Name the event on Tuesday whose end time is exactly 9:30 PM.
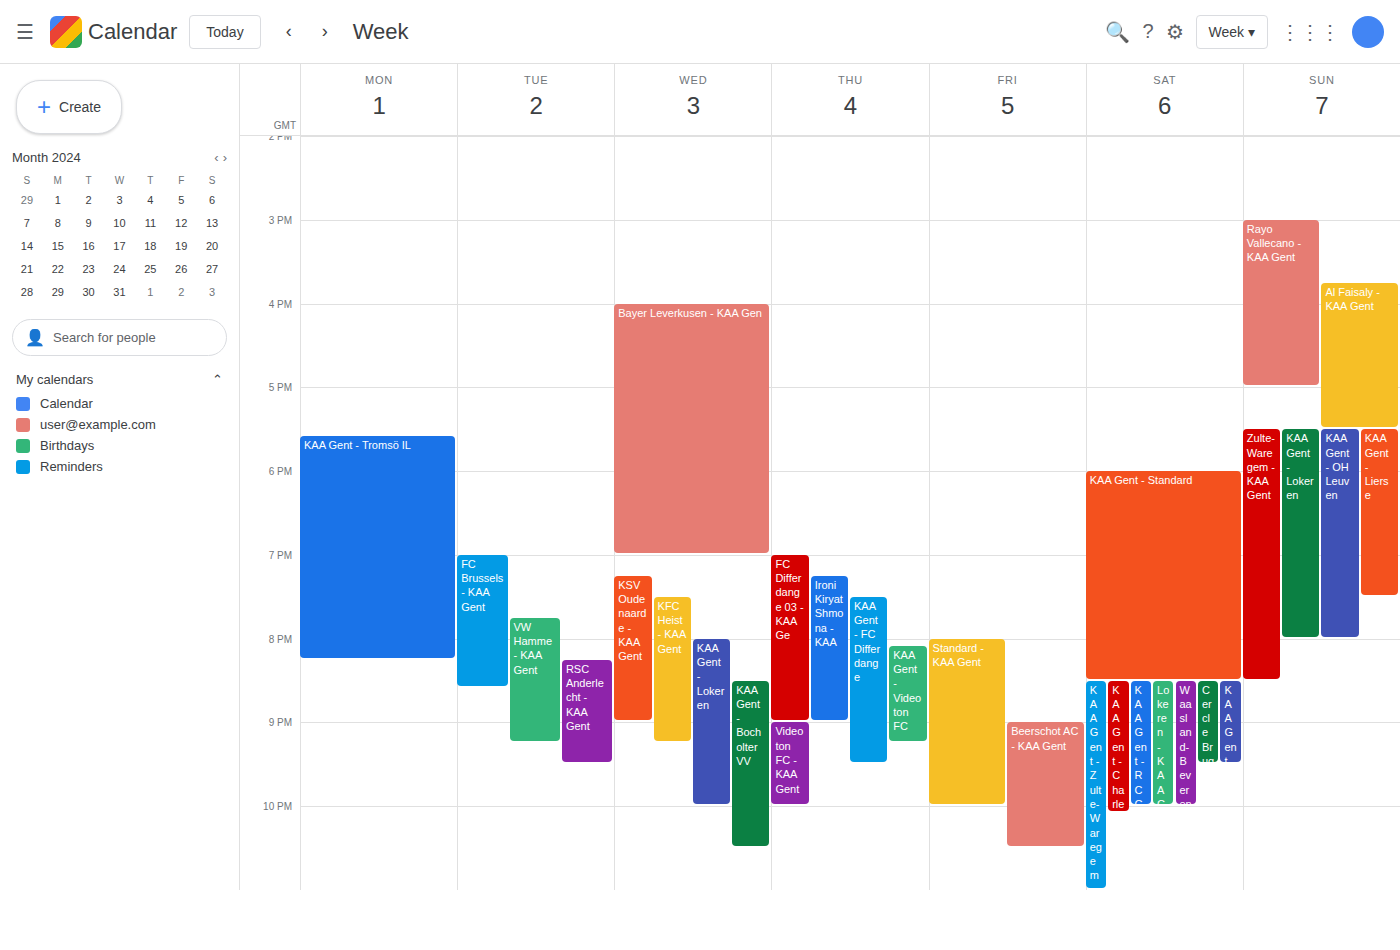
"RSC Anderlecht - KAA Gent"